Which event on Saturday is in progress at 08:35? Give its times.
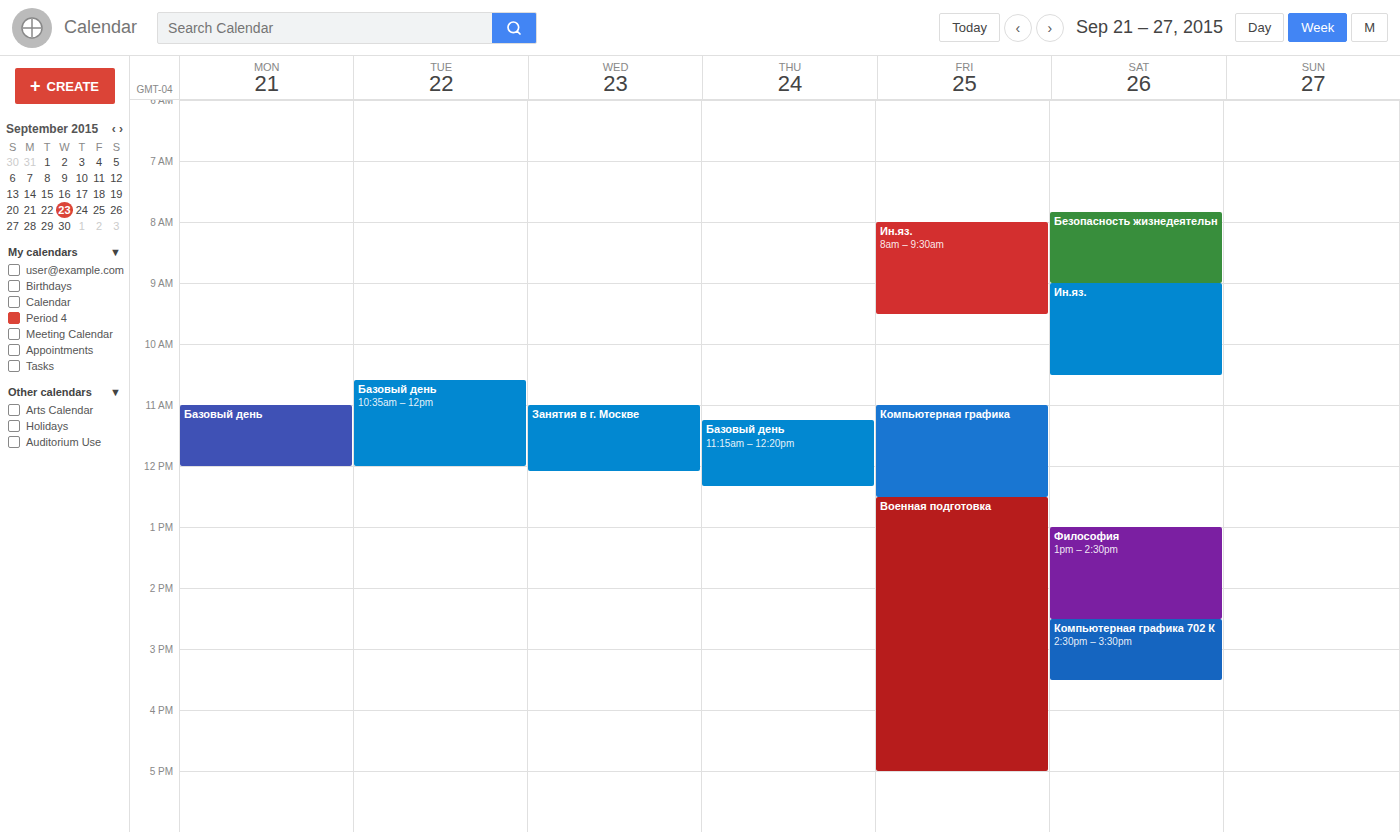
"Безопасность жизнедеятельн", 07:50 to 09:00